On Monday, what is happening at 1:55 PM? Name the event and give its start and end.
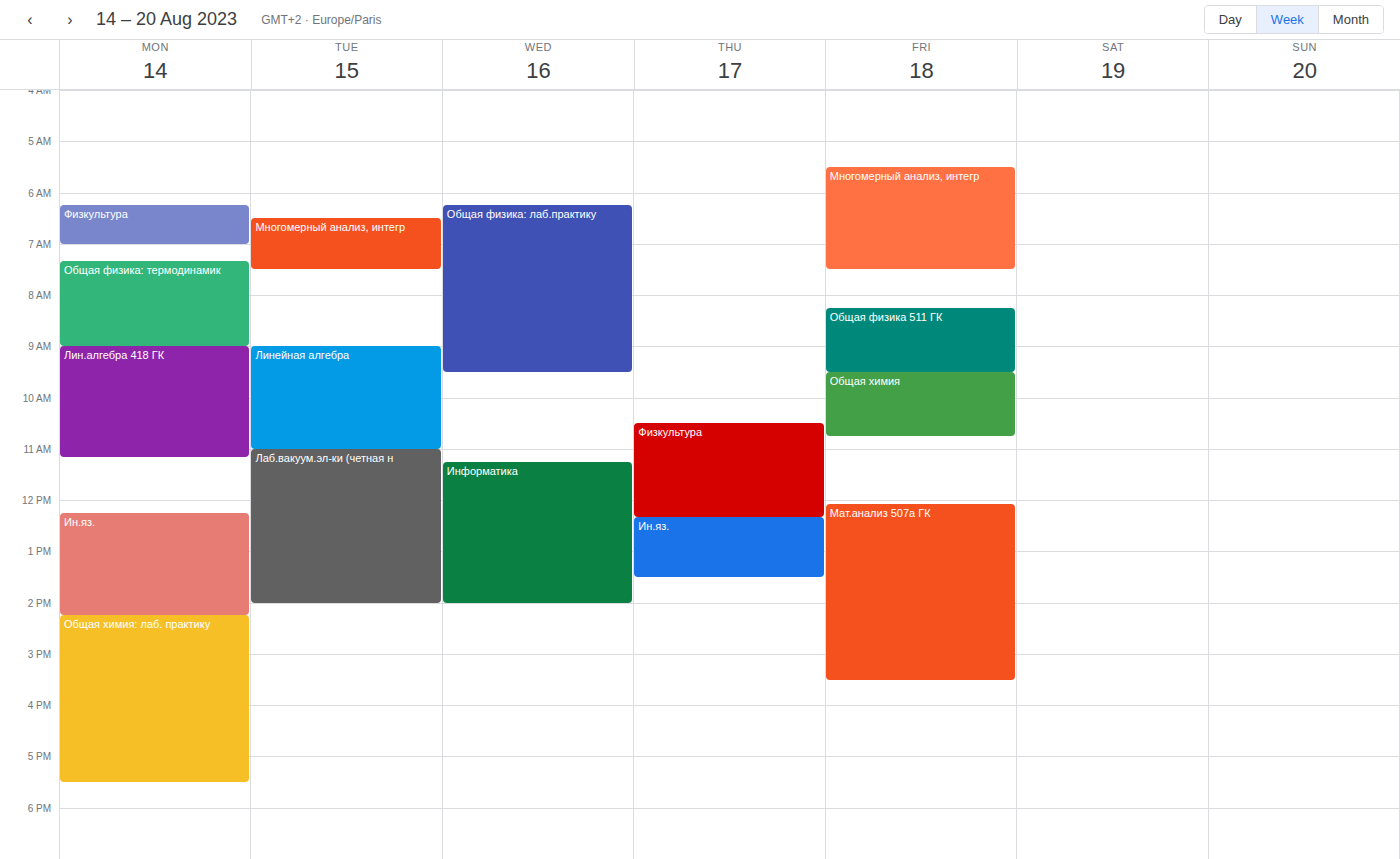
"Ин.яз.", 12:15 PM to 2:15 PM